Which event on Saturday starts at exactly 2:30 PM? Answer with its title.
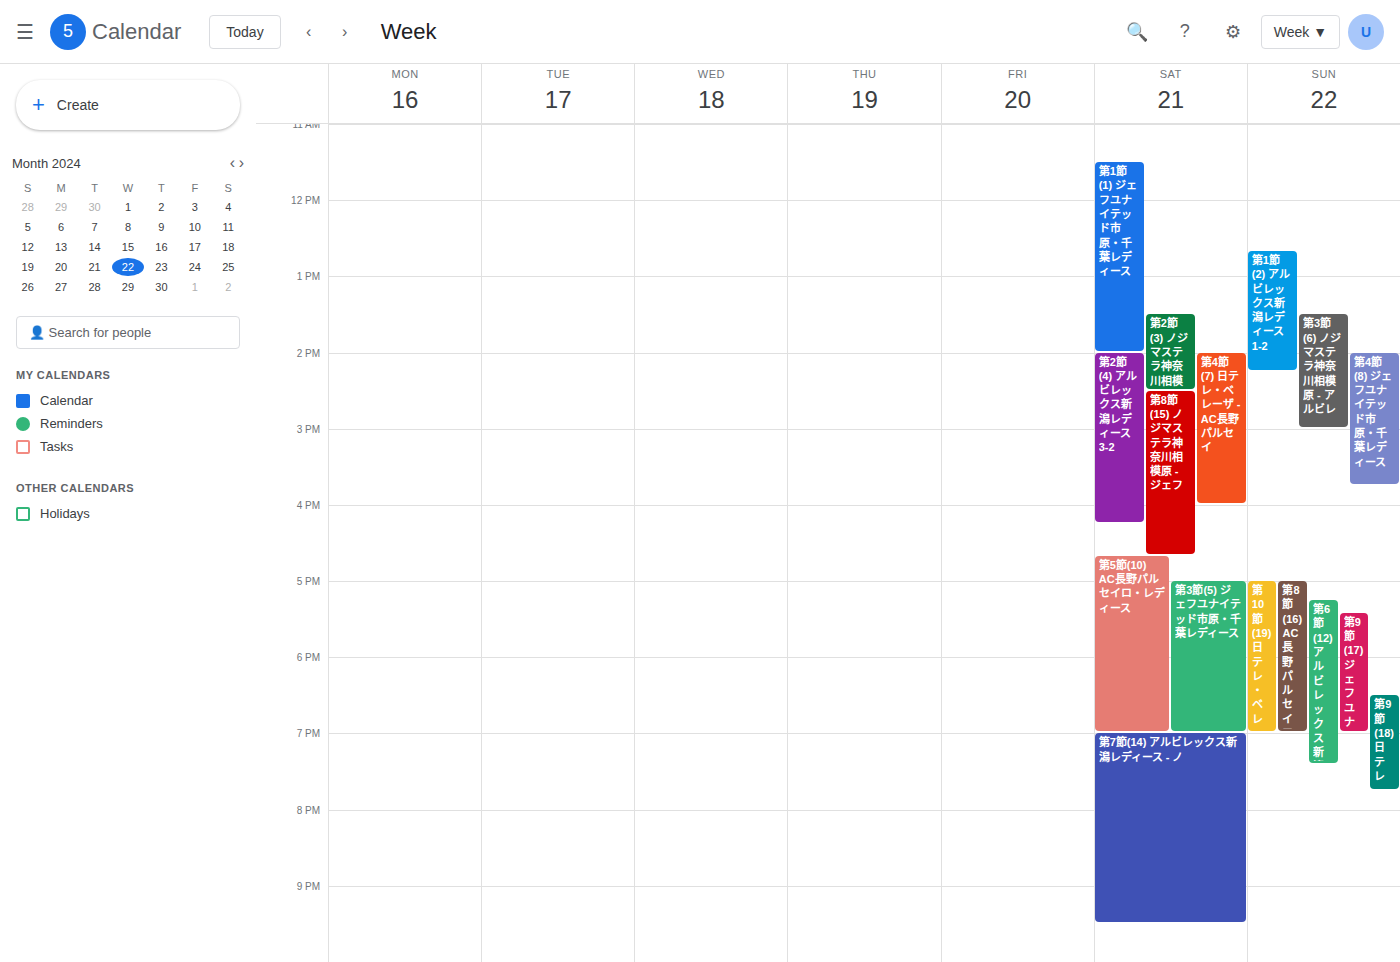
"第8節(15) ノジマステラ神奈川相模原 - ジェフ"